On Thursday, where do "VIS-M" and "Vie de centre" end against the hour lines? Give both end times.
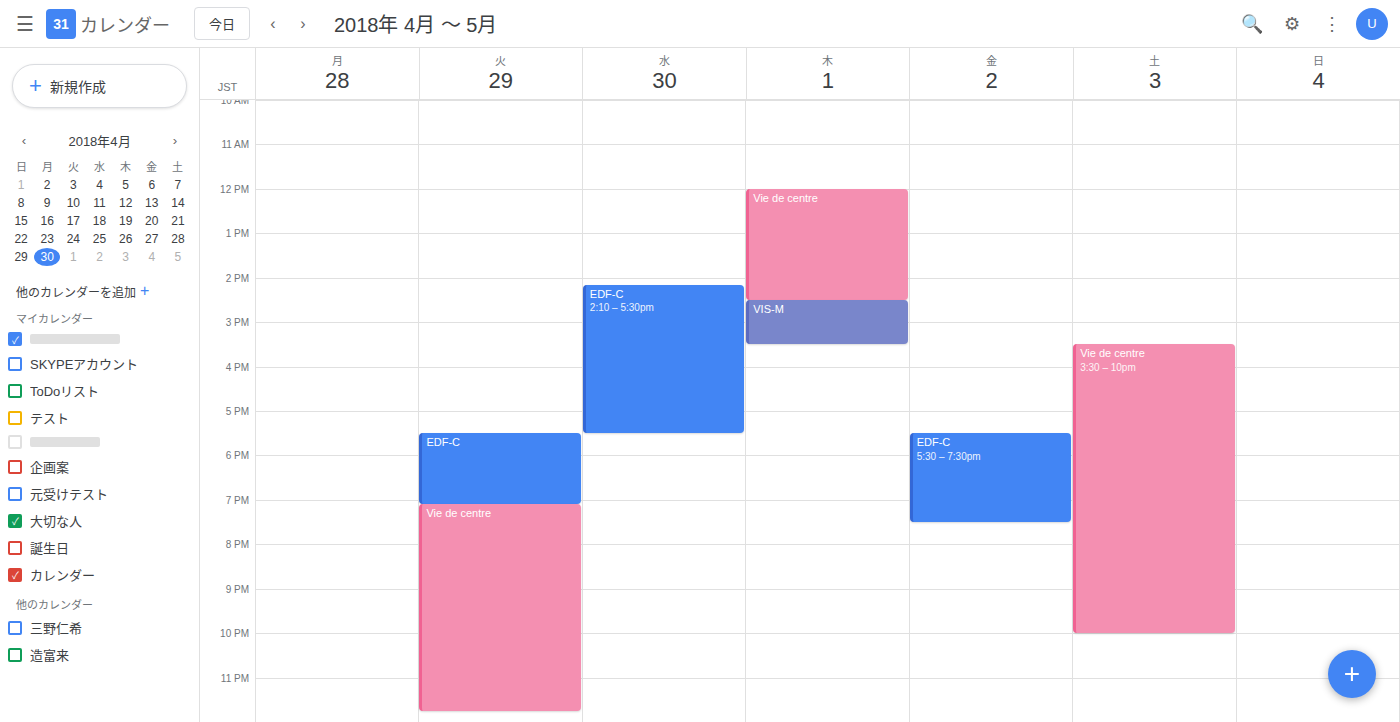
"VIS-M": 3:30 PM, halfway between the 3 PM and 4 PM lines. "Vie de centre": 2:30 PM, halfway between the 2 PM and 3 PM lines.